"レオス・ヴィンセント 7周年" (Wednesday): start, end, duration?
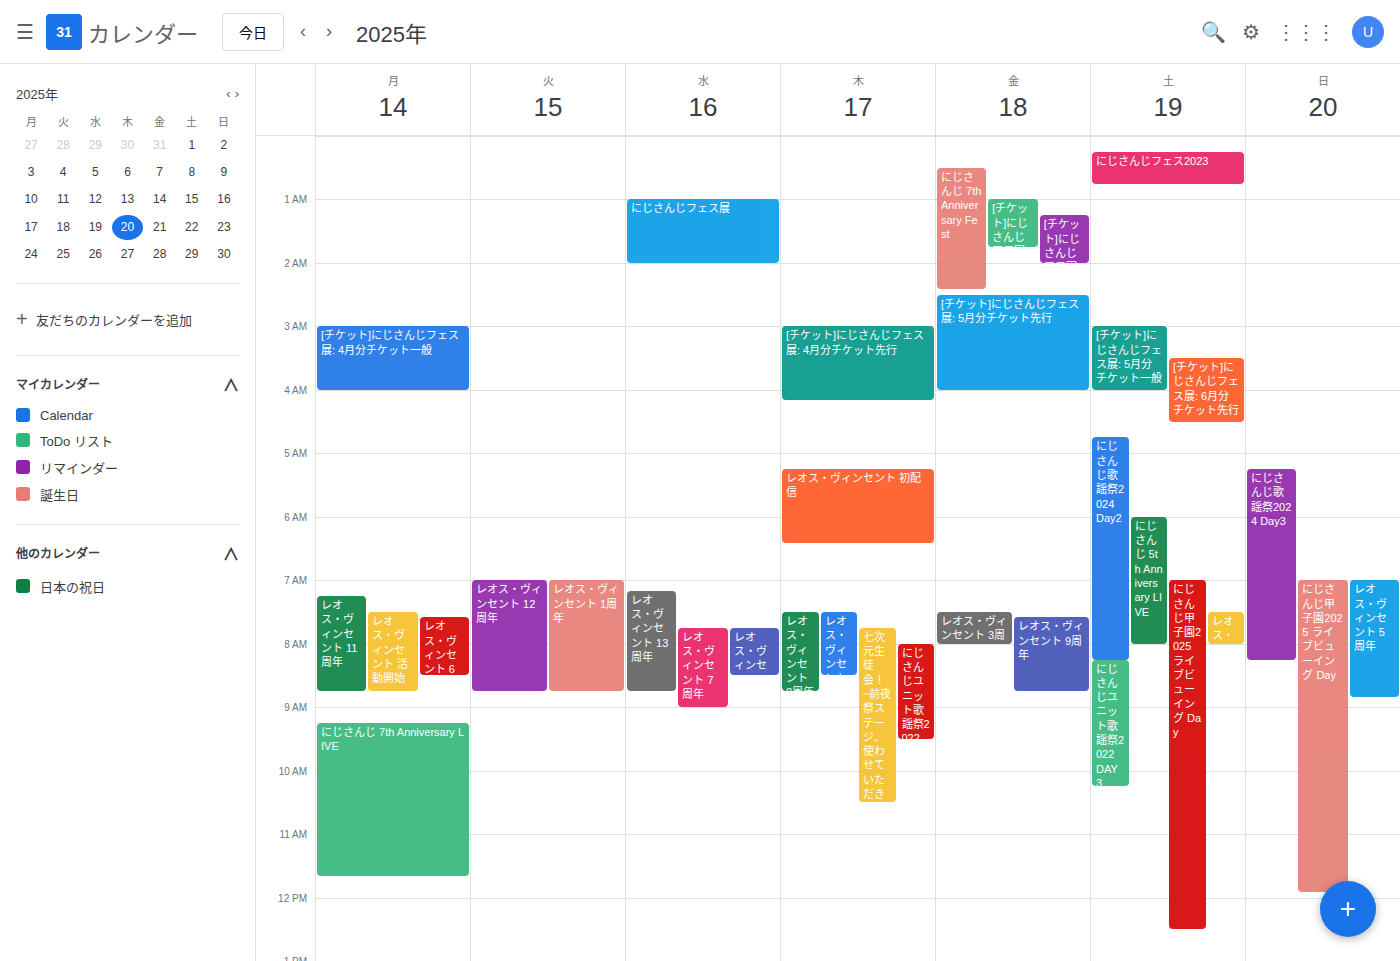
7:45 AM to 9:00 AM, 1 hour 15 minutes